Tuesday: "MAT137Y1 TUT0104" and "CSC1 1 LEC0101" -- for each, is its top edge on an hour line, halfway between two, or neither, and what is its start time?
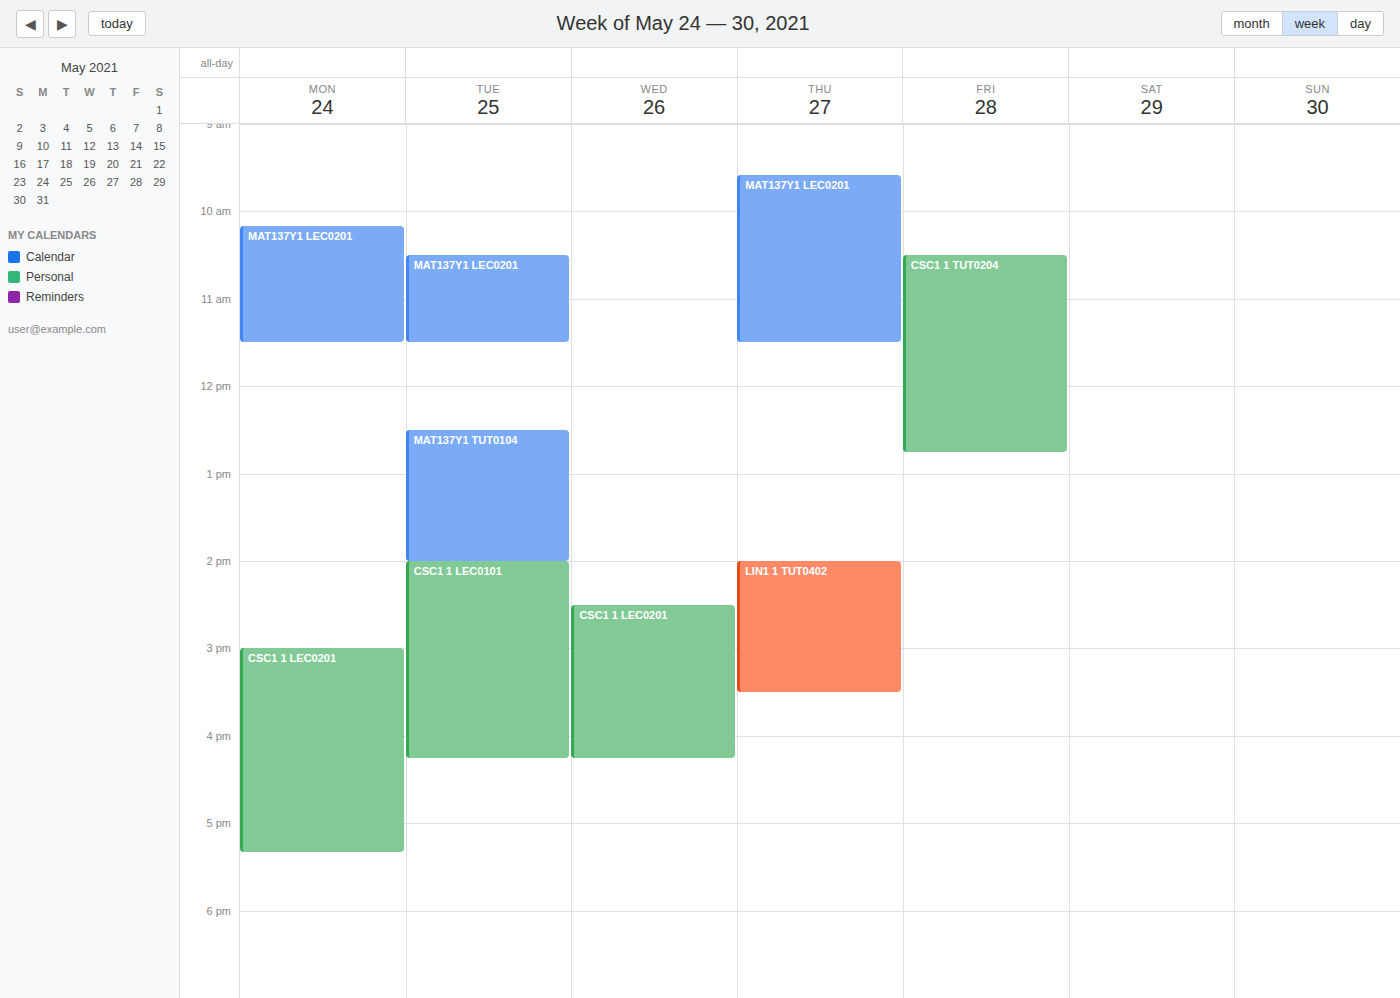
"MAT137Y1 TUT0104": 12:30 PM, halfway between the 12 PM and 1 PM lines. "CSC1 1 LEC0101": 2:00 PM, exactly on the 2 PM line.